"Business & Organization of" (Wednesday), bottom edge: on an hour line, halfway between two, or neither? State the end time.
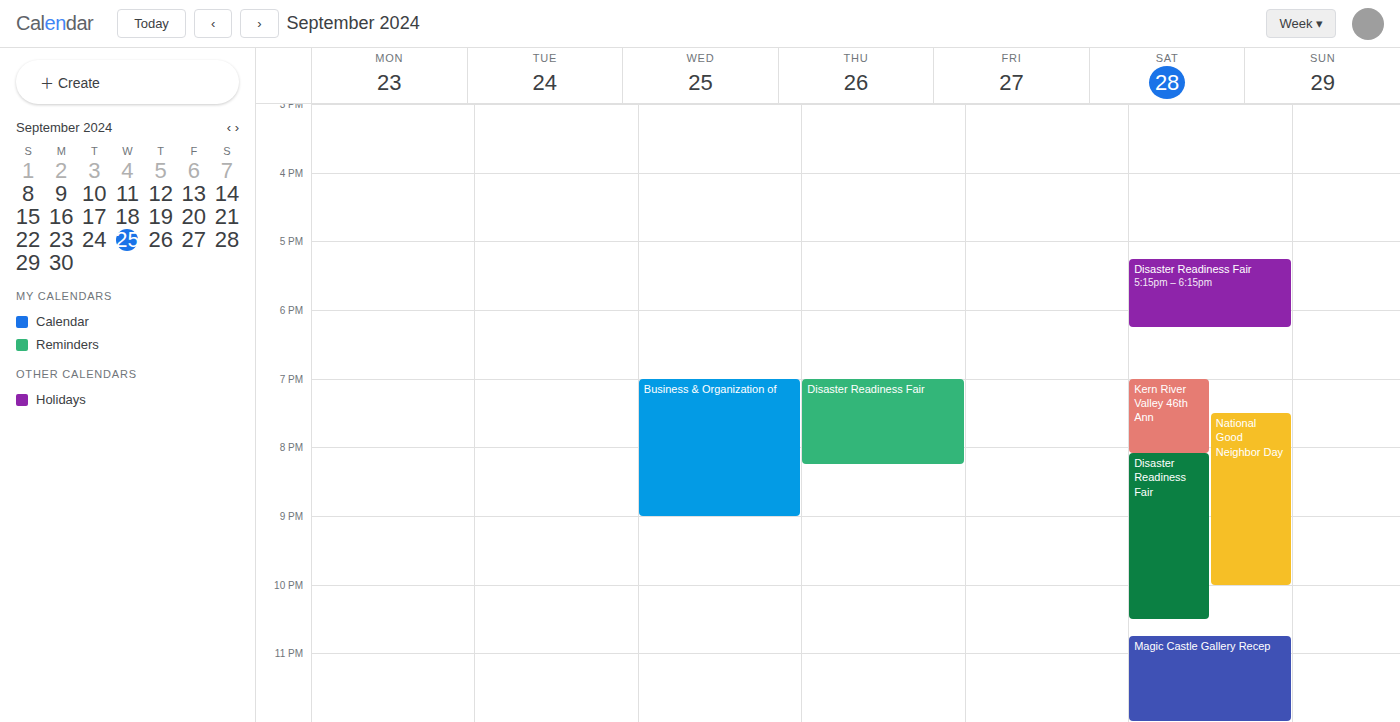
9:00 PM -- exactly on the 9 PM line.